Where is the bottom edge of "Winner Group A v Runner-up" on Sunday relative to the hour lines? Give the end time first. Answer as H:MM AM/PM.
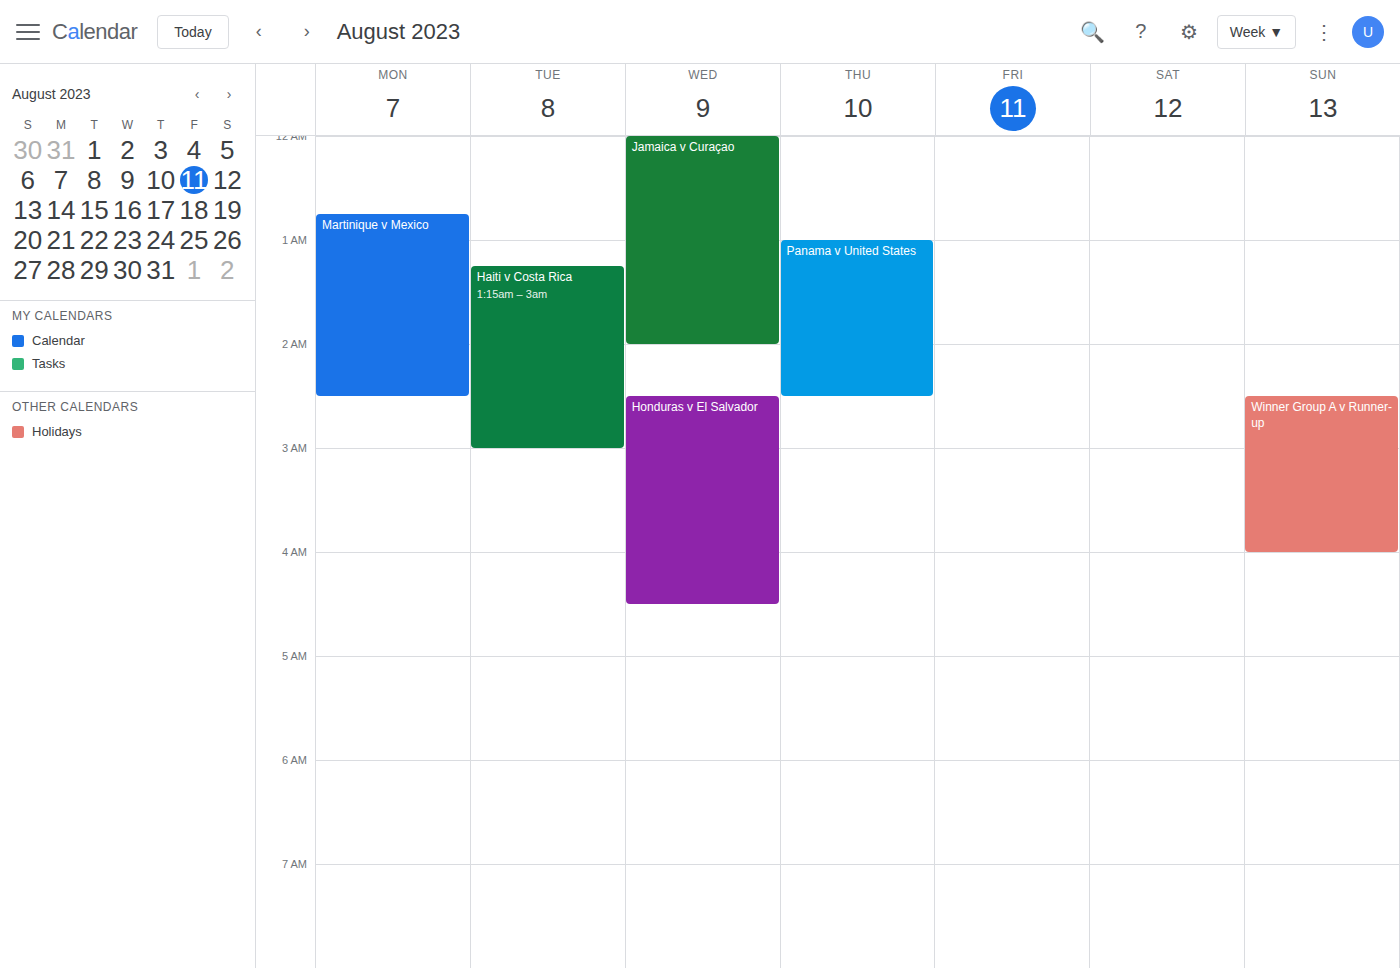
4:00 AM -- exactly on the 4 AM line.